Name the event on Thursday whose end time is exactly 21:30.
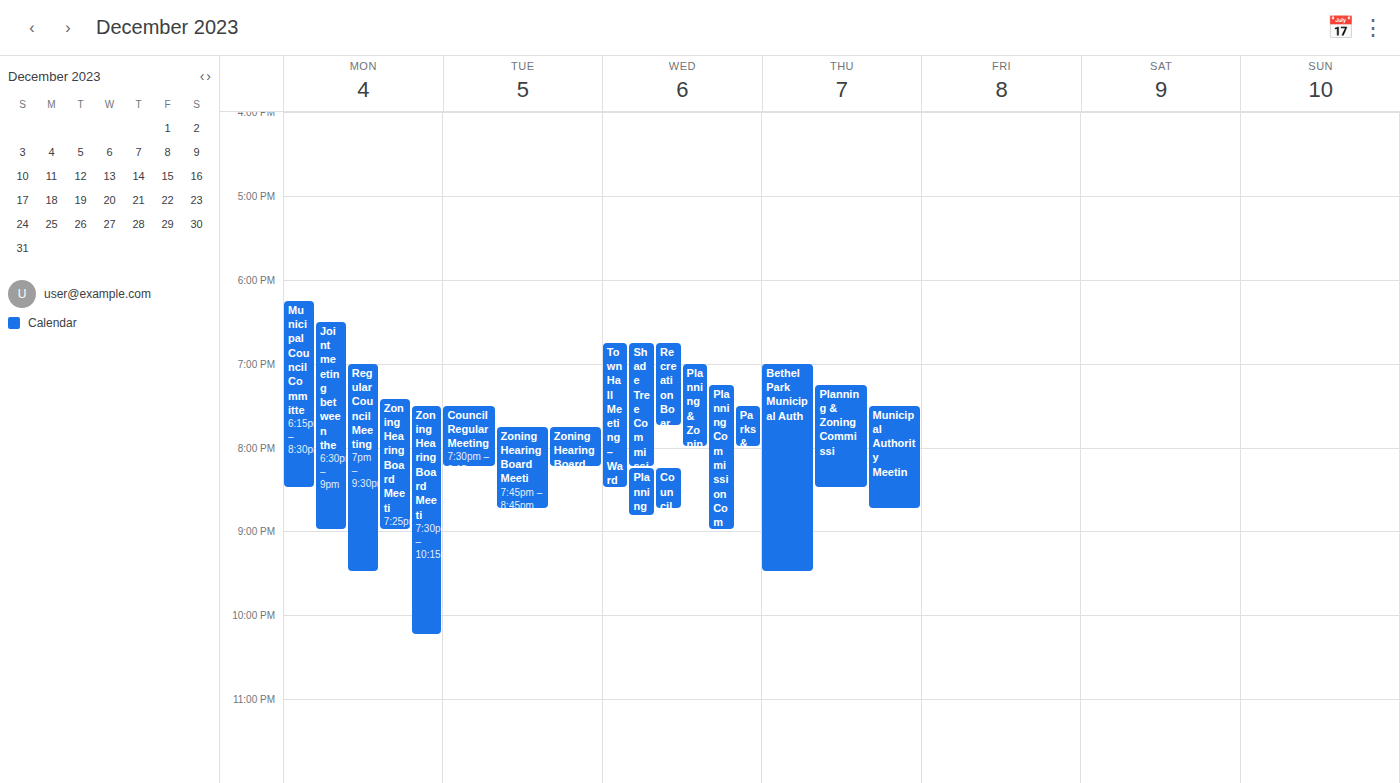
"Bethel Park Municipal Auth"